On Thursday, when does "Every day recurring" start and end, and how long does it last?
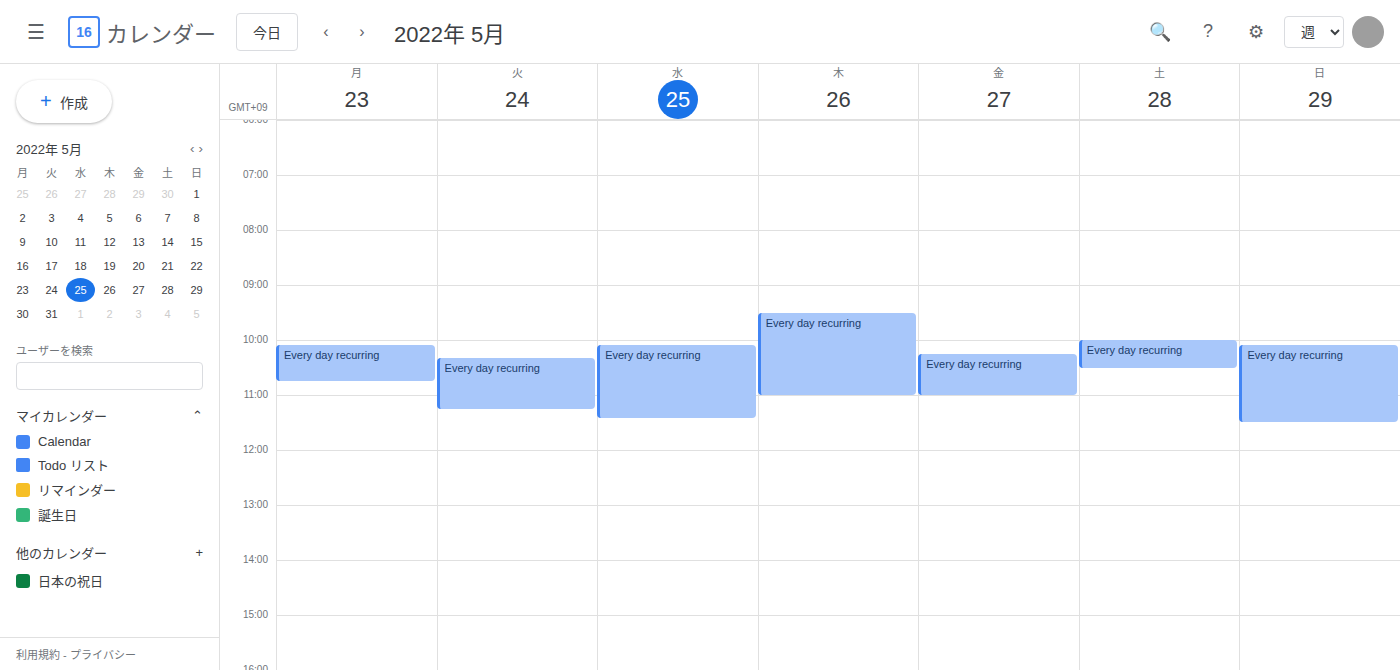
9:30 AM to 11:00 AM, 1 hour 30 minutes